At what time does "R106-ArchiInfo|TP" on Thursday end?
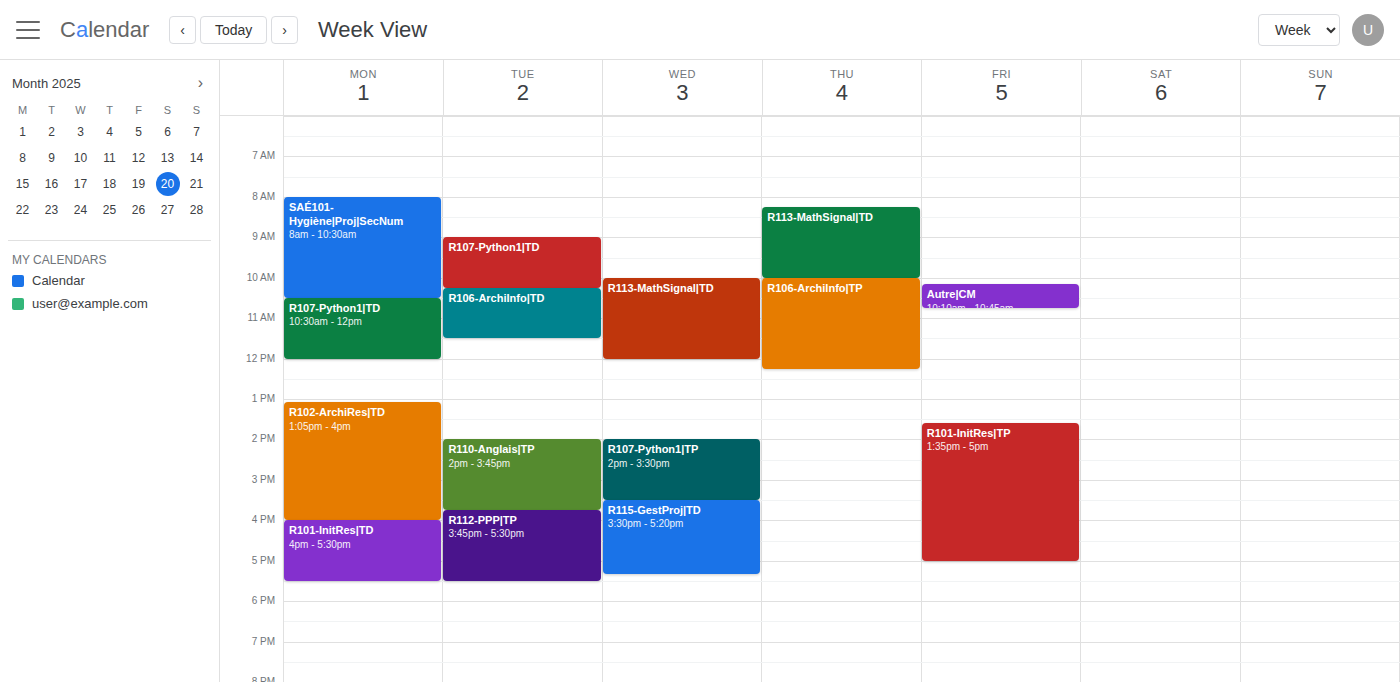
12:15 PM